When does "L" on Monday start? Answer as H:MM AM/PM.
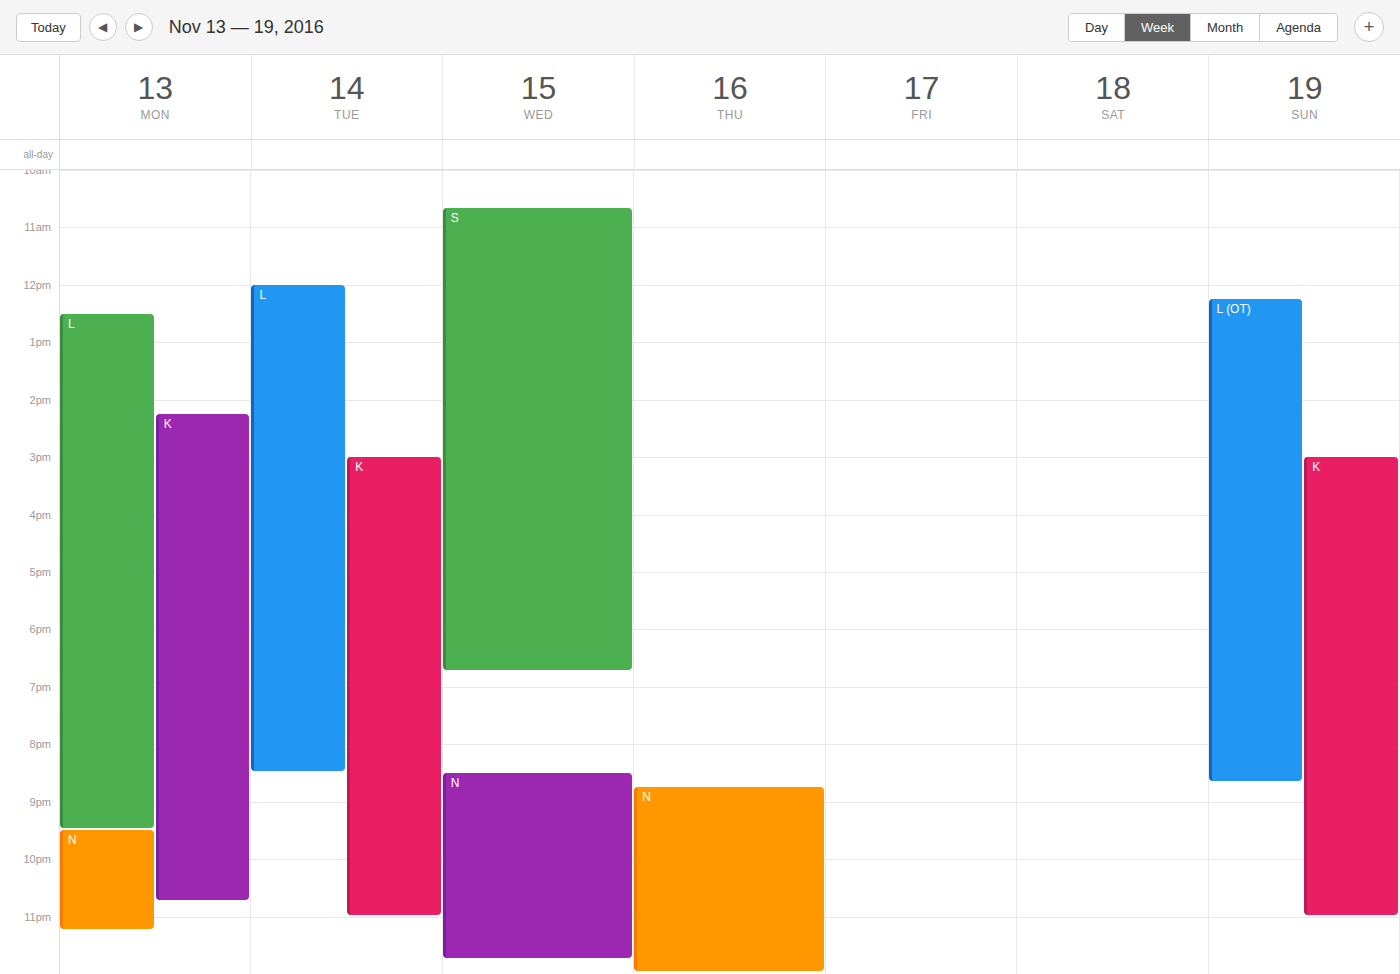
12:30 PM